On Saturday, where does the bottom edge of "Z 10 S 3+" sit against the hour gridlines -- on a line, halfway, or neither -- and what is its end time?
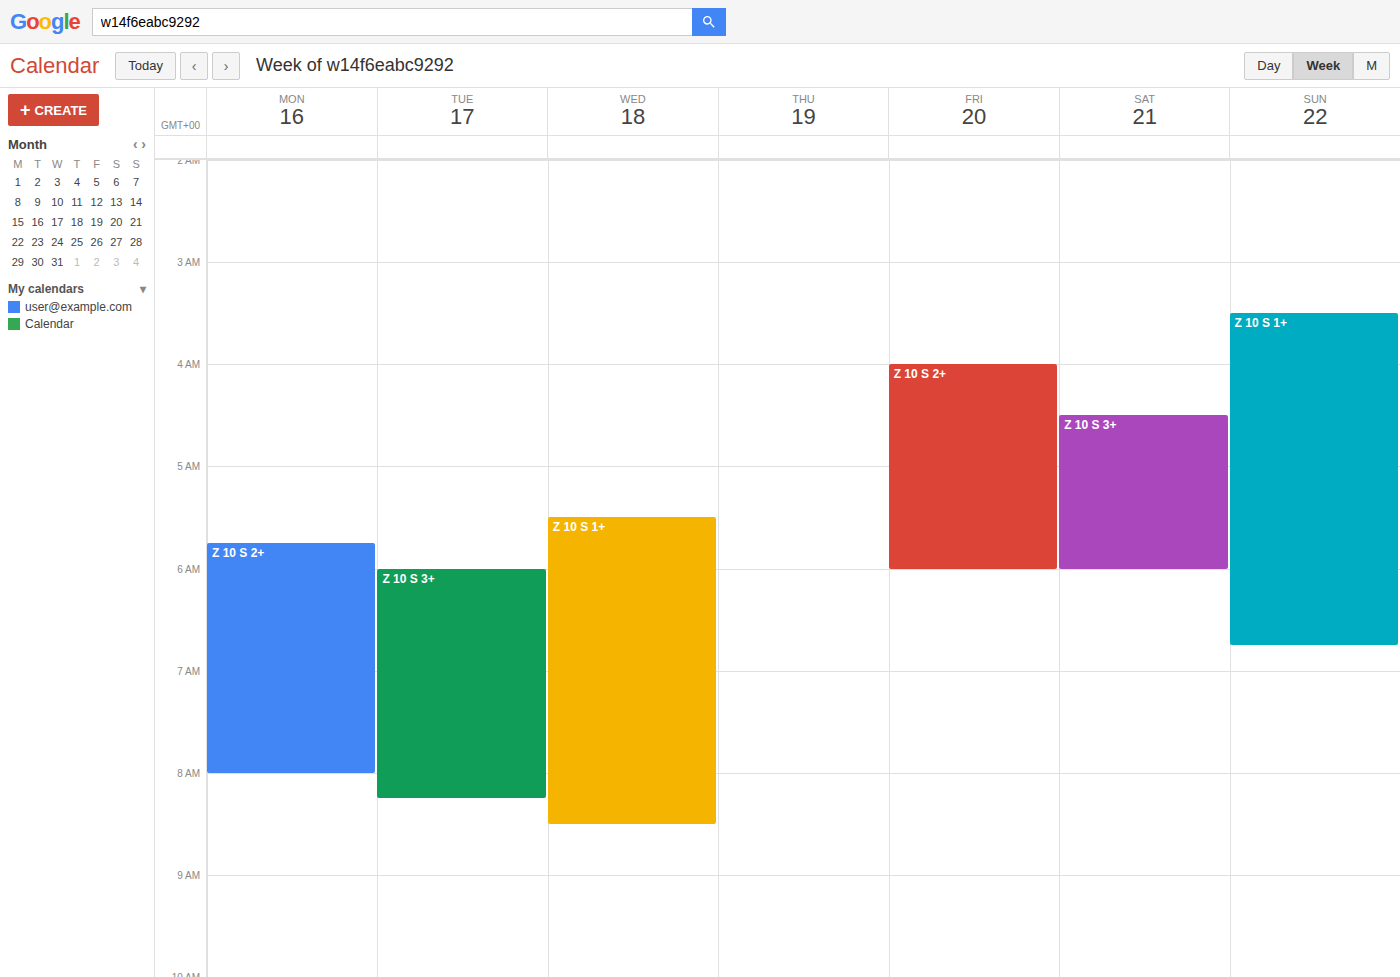
6:00 AM -- exactly on the 6 AM line.